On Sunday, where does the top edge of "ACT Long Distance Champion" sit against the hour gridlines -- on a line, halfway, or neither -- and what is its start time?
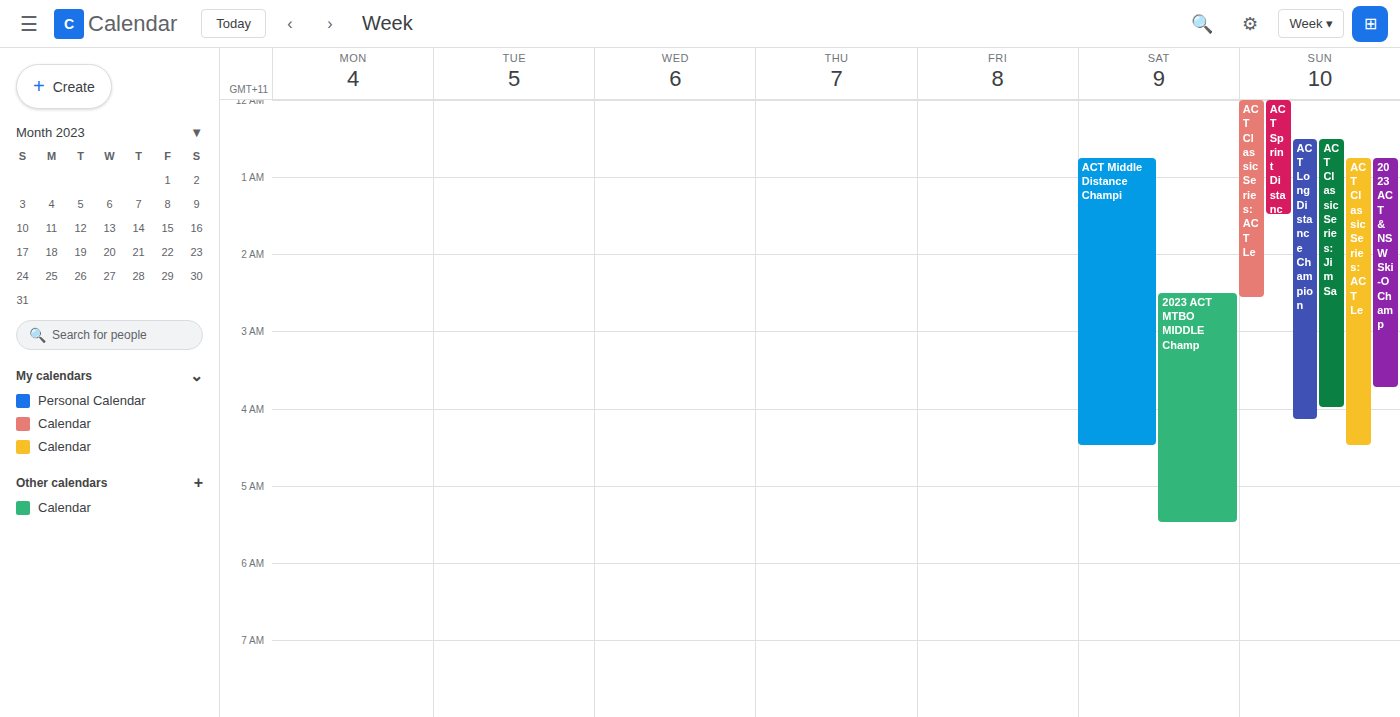
12:30 AM -- halfway between the 12 AM and 1 AM lines.